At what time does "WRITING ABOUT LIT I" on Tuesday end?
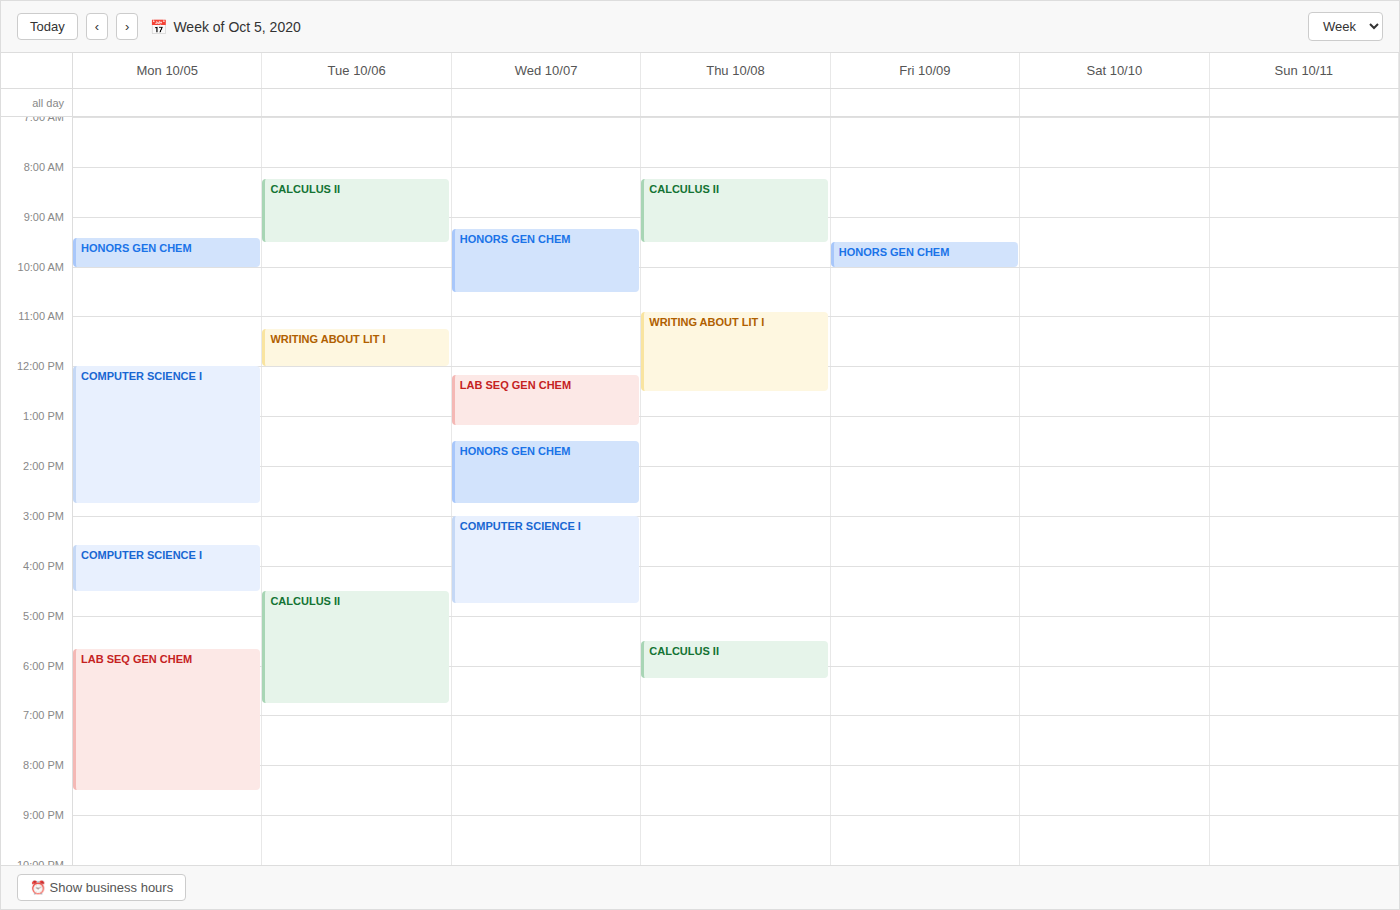
12:00 PM